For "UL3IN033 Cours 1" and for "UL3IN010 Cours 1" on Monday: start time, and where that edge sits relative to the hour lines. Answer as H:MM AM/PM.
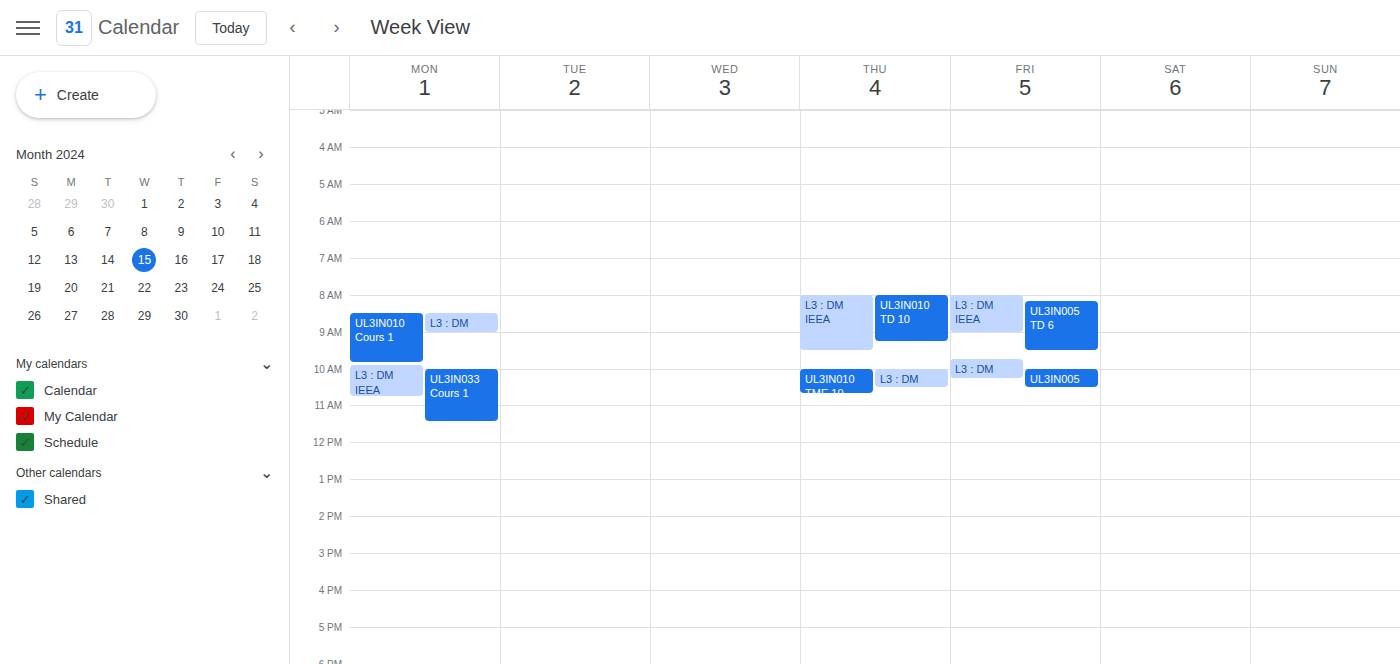
"UL3IN033 Cours 1": 10:00 AM, exactly on the 10 AM line. "UL3IN010 Cours 1": 8:30 AM, halfway between the 8 AM and 9 AM lines.